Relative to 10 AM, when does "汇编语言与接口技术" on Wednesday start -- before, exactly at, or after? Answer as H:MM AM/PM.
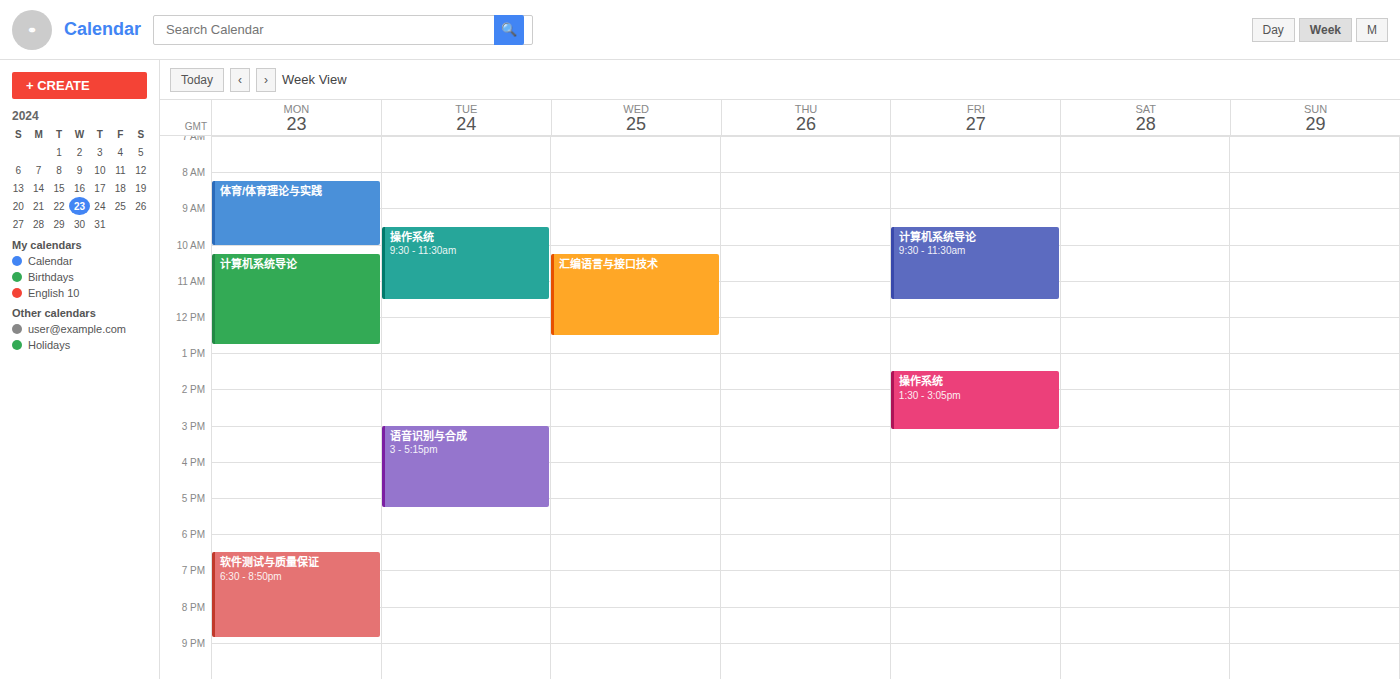
10:15 AM -- after 10 AM, 15 minutes below the 10 AM line.